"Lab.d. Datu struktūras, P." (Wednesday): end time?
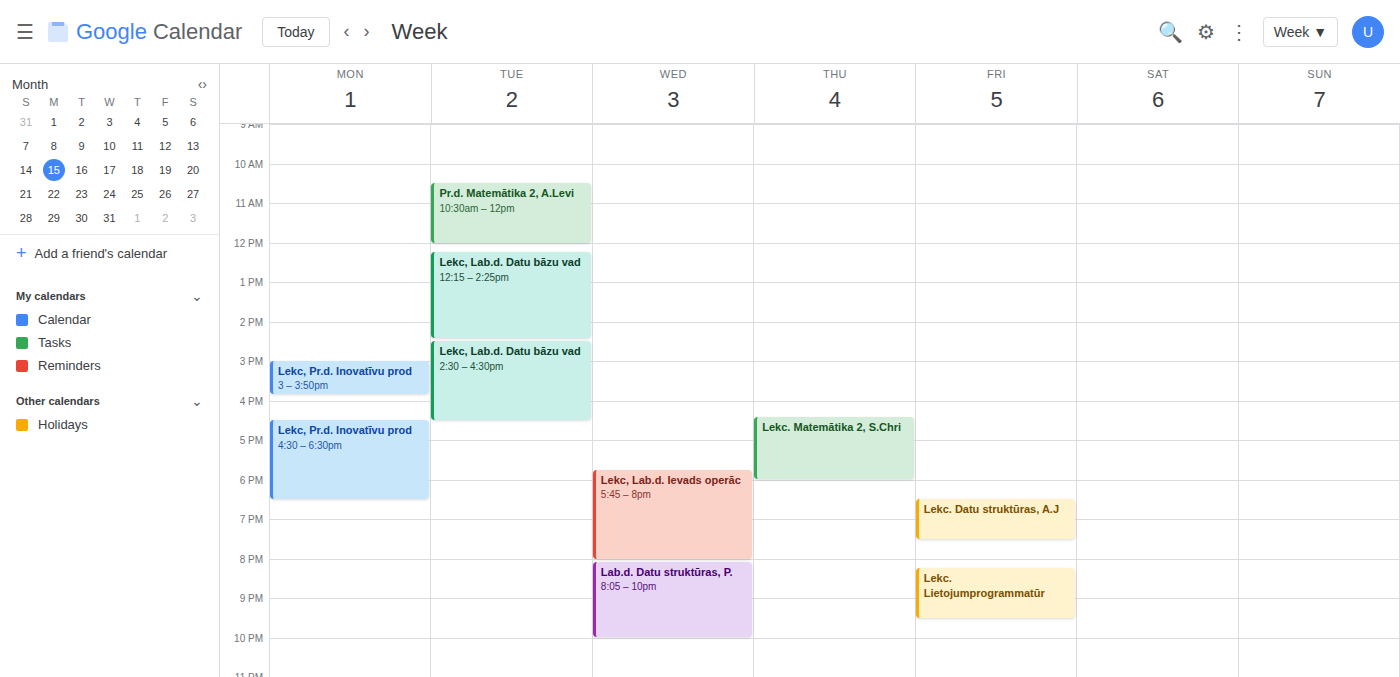
10:00 PM